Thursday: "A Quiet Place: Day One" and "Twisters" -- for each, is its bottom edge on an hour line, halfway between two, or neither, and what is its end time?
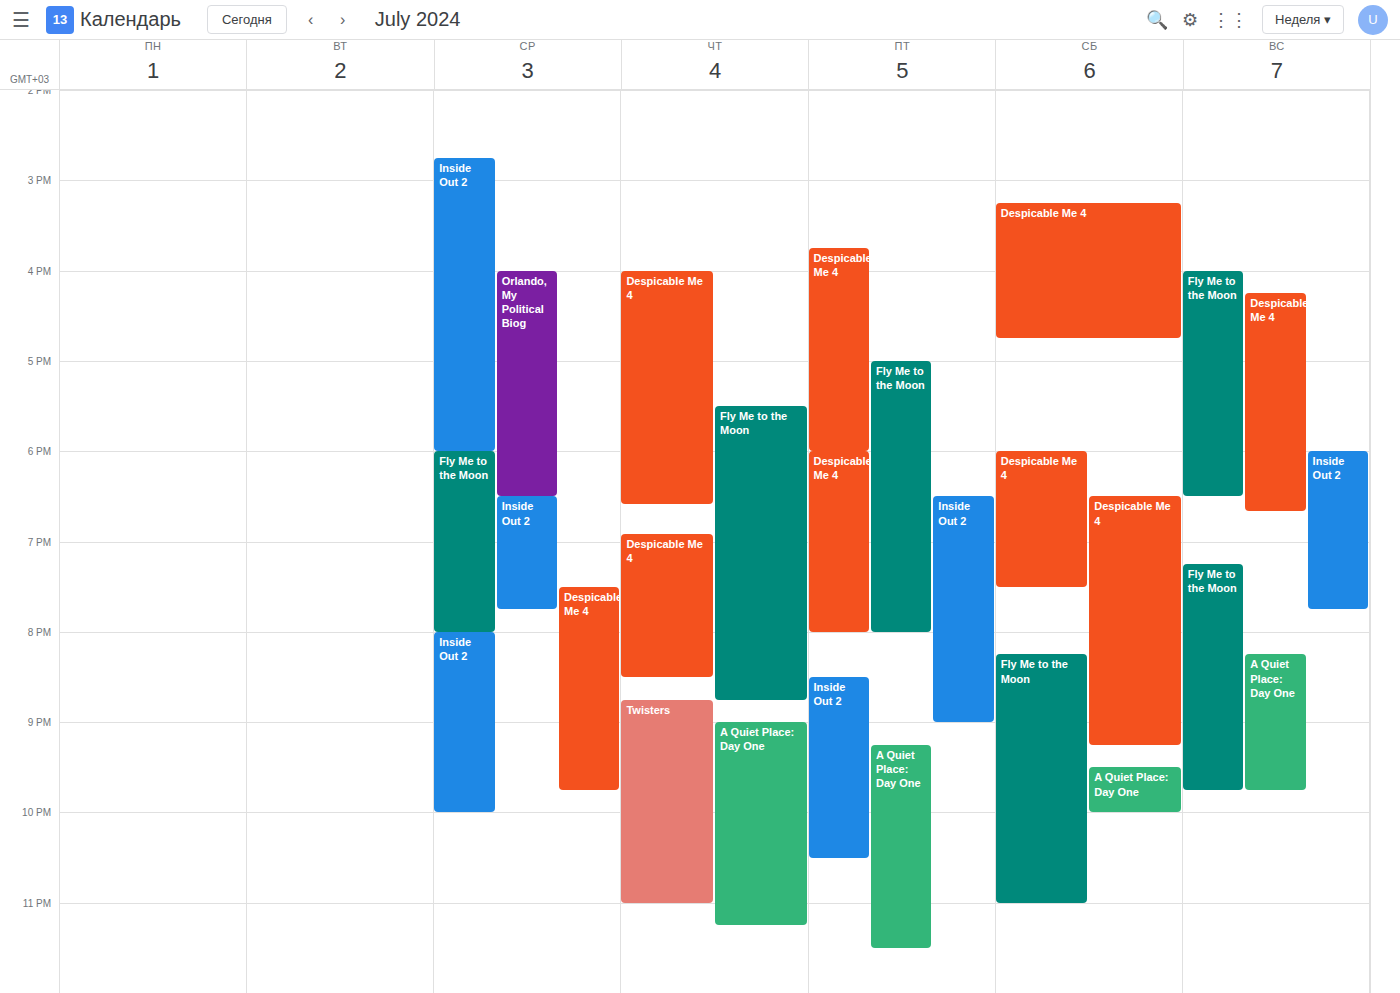
"A Quiet Place: Day One": 11:15 PM, neither: a quarter of the way from the 11 PM line to the 12 AM line. "Twisters": 11:00 PM, exactly on the 11 PM line.